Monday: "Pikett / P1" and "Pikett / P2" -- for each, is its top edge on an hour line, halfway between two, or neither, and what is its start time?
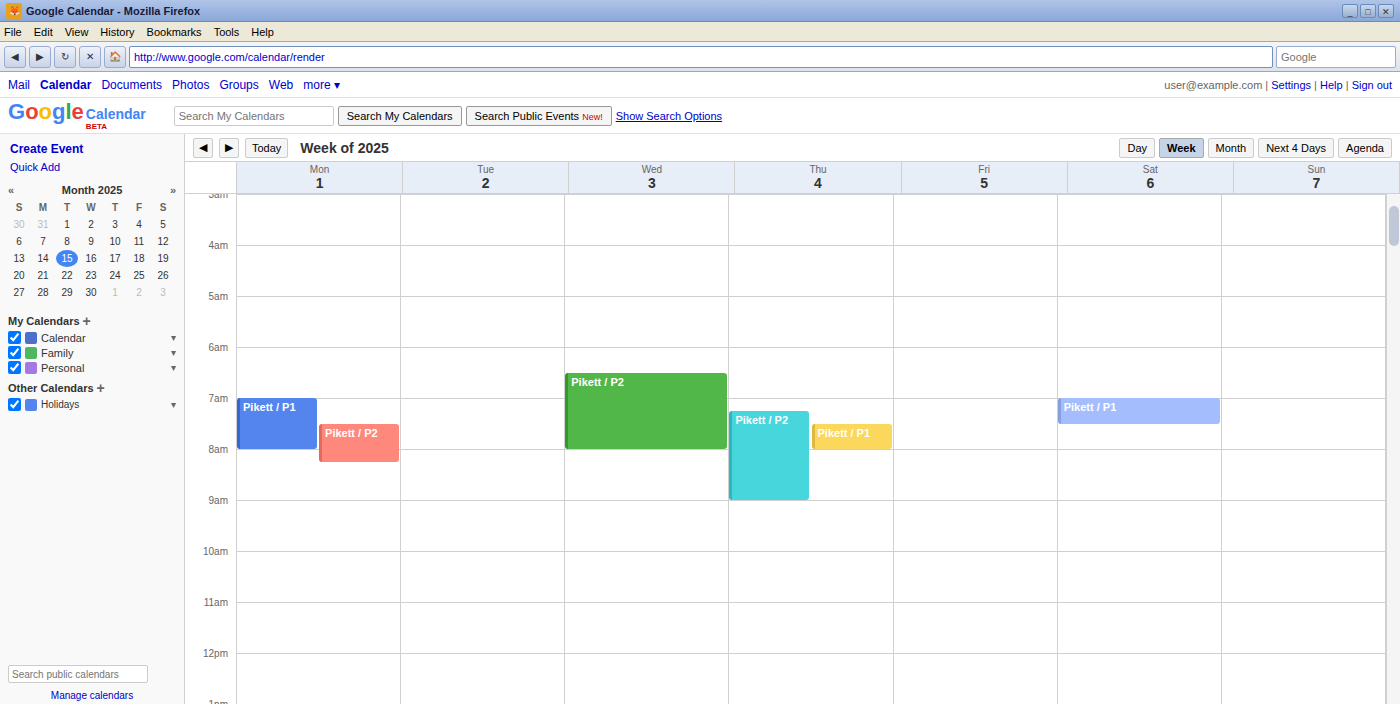
"Pikett / P1": 07:00, exactly on the 07:00 line. "Pikett / P2": 07:30, halfway between the 07:00 and 08:00 lines.